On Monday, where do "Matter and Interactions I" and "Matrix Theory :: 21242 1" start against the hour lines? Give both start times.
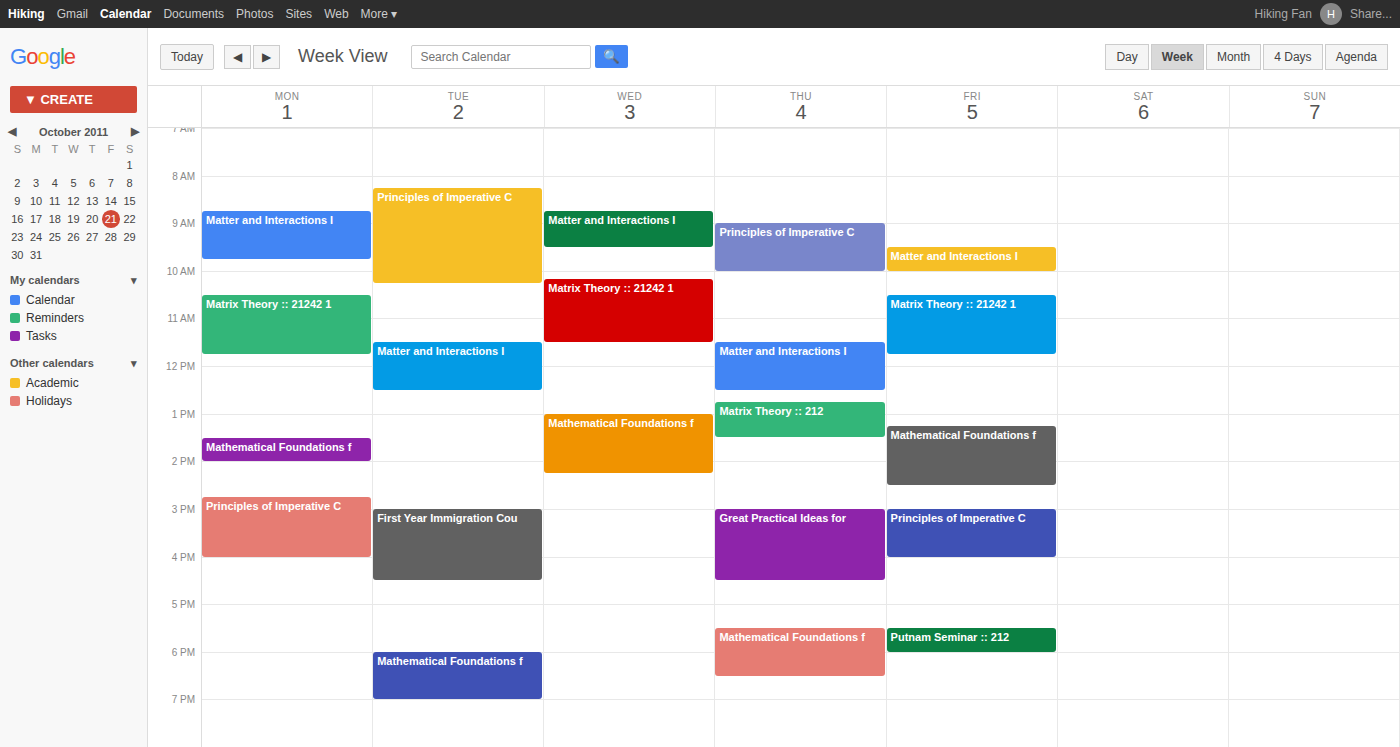
"Matter and Interactions I": 8:45 AM, neither: three quarters of the way from the 8 AM line to the 9 AM line. "Matrix Theory :: 21242 1": 10:30 AM, halfway between the 10 AM and 11 AM lines.